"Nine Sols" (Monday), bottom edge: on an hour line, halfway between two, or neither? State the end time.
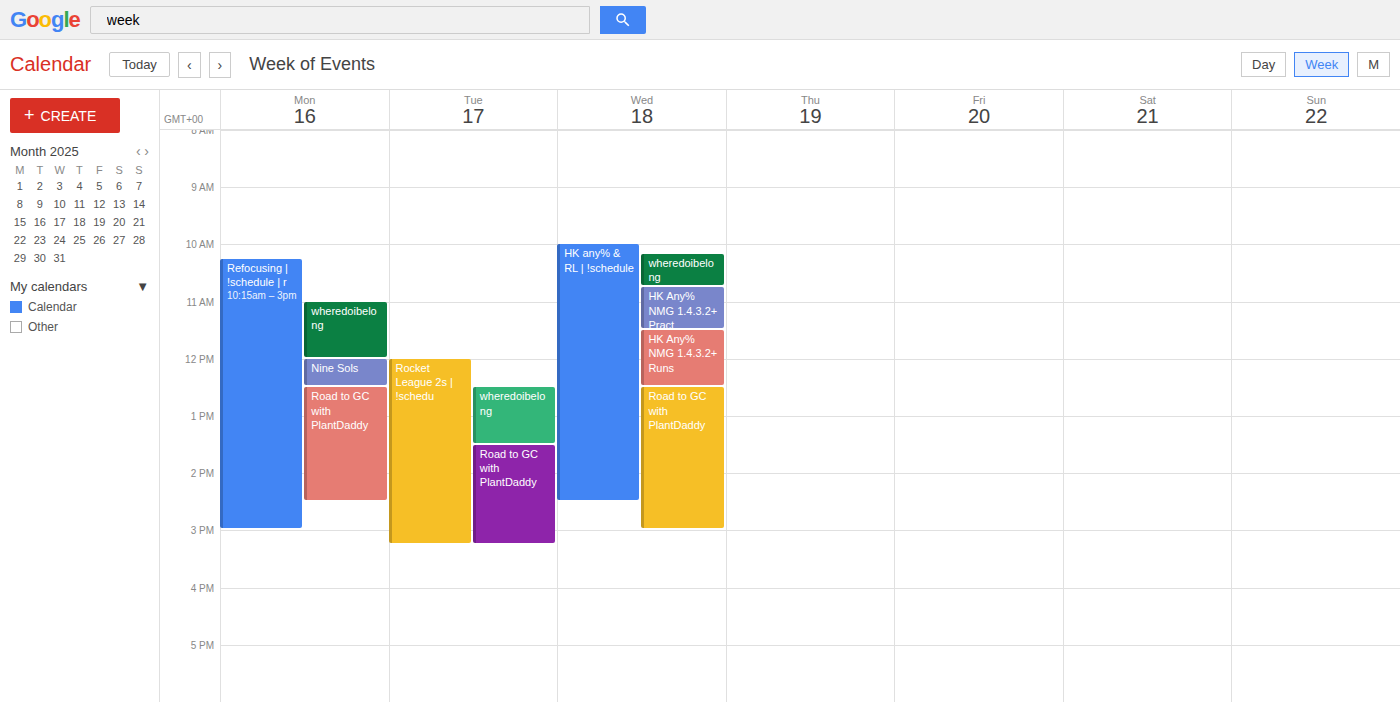
12:30 PM -- halfway between the 12 PM and 1 PM lines.